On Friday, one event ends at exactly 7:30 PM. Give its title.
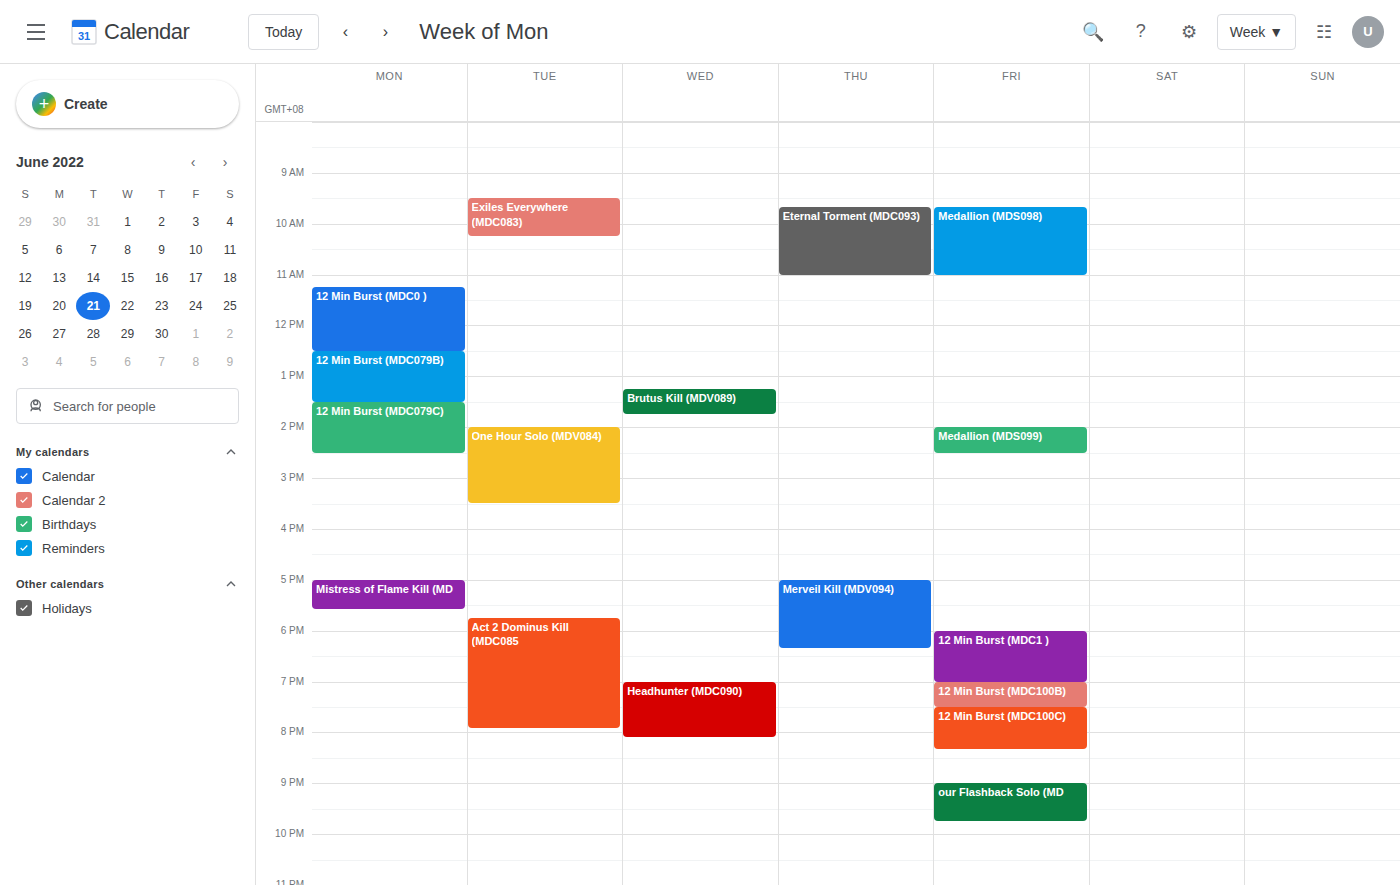
"12 Min Burst (MDC100B)"